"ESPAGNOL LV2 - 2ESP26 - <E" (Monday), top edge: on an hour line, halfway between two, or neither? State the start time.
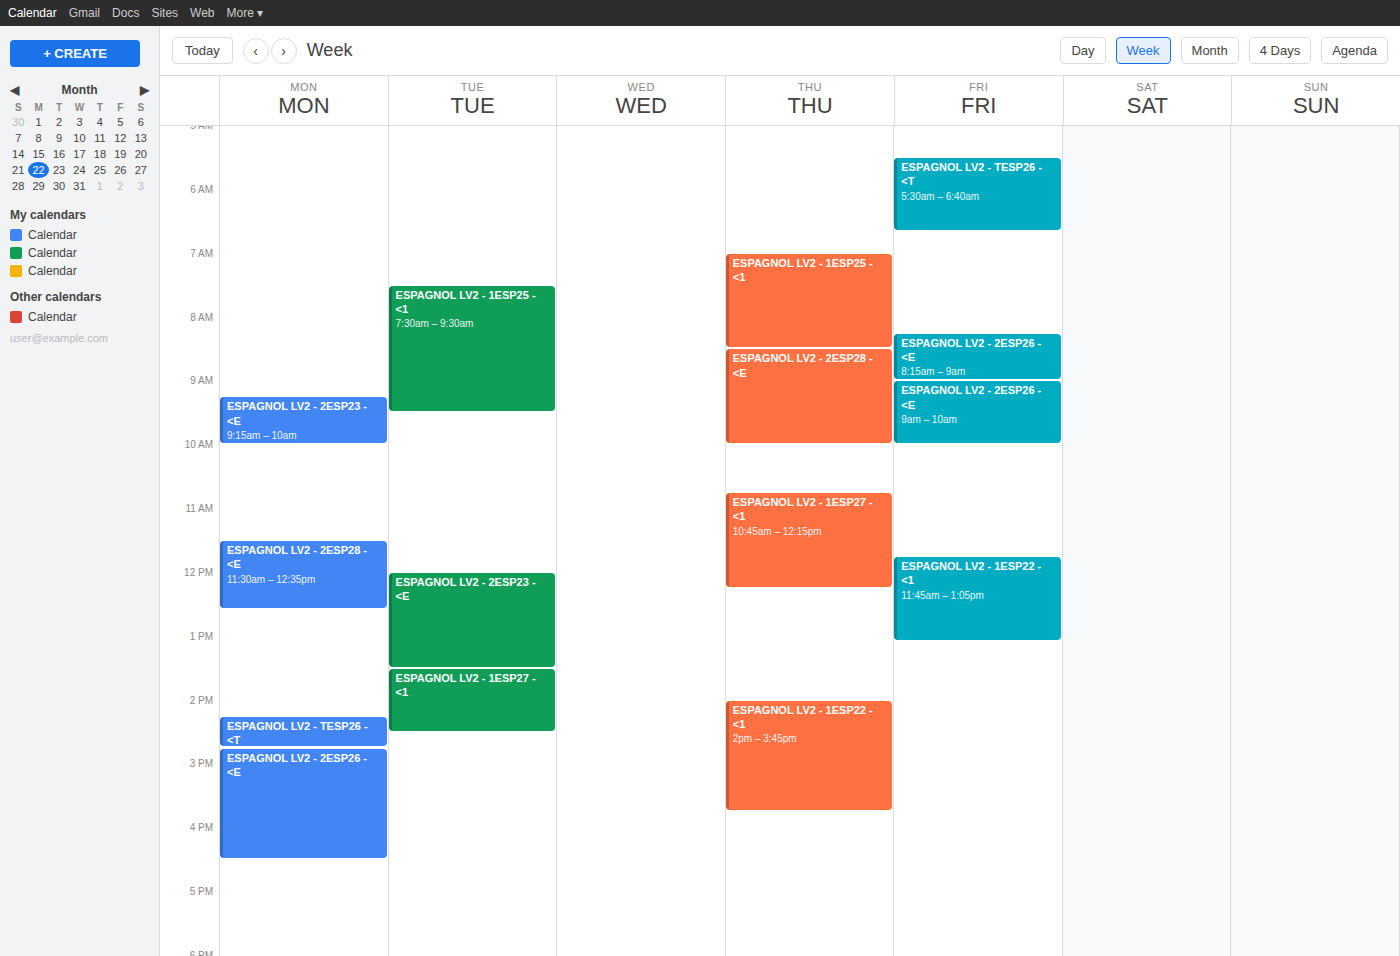
2:45 PM -- neither: three quarters of the way from the 2 PM line to the 3 PM line.